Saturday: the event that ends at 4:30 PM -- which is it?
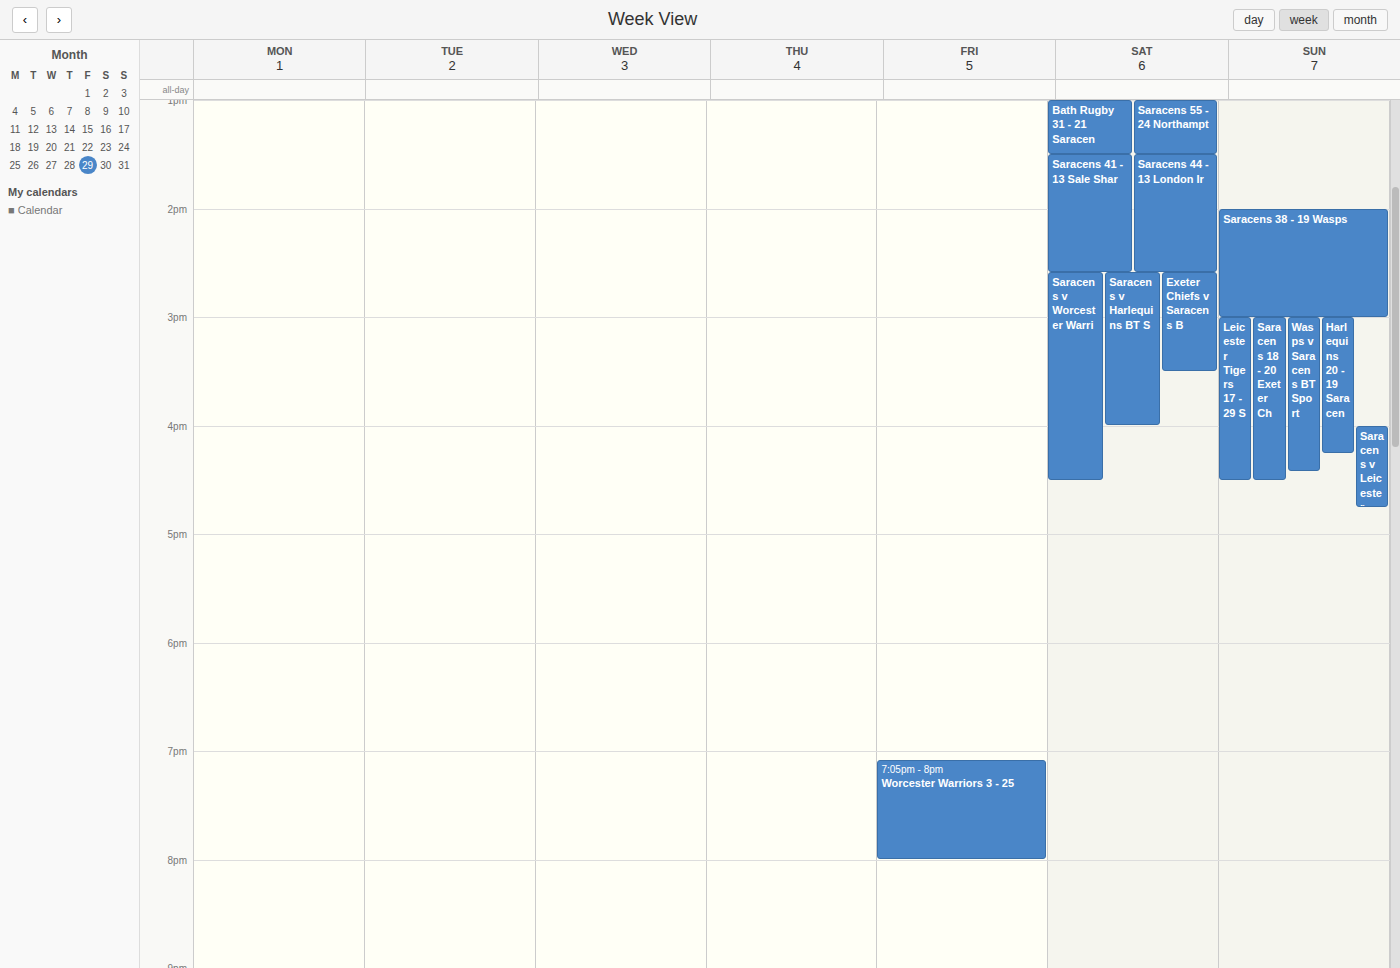
"Saracens v Worcester Warri"